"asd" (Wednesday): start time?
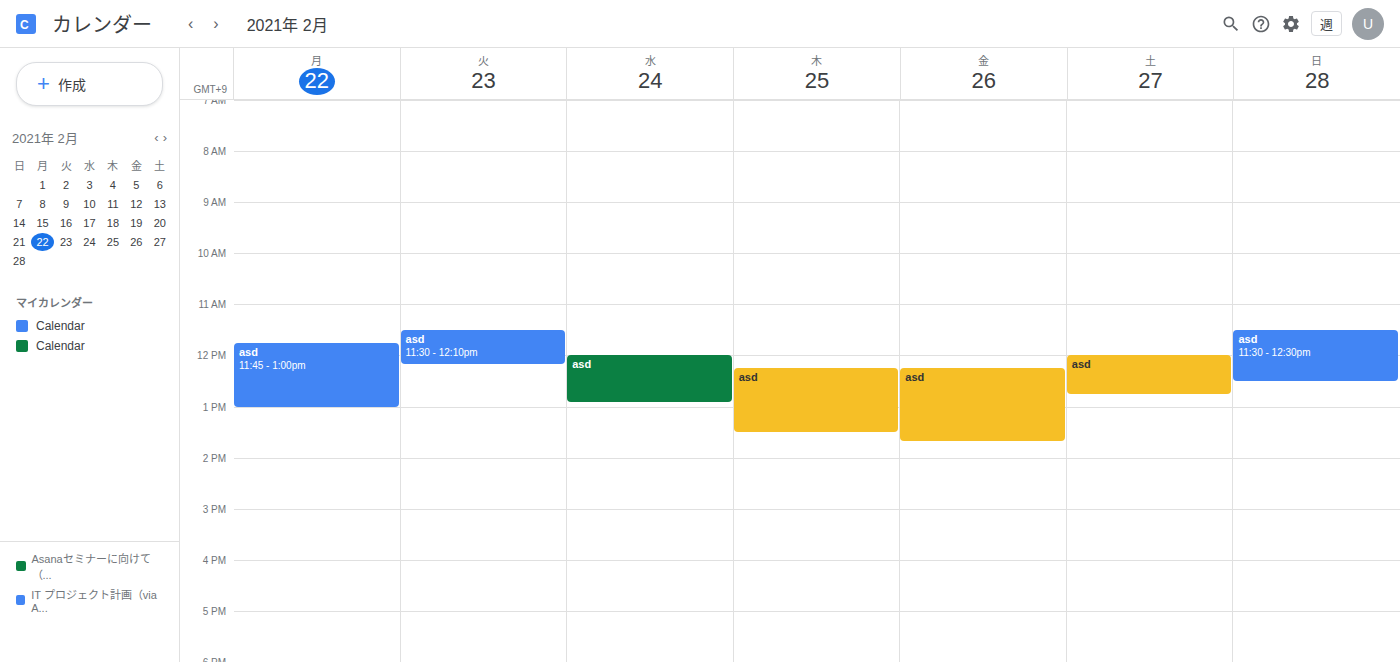
12:00 PM